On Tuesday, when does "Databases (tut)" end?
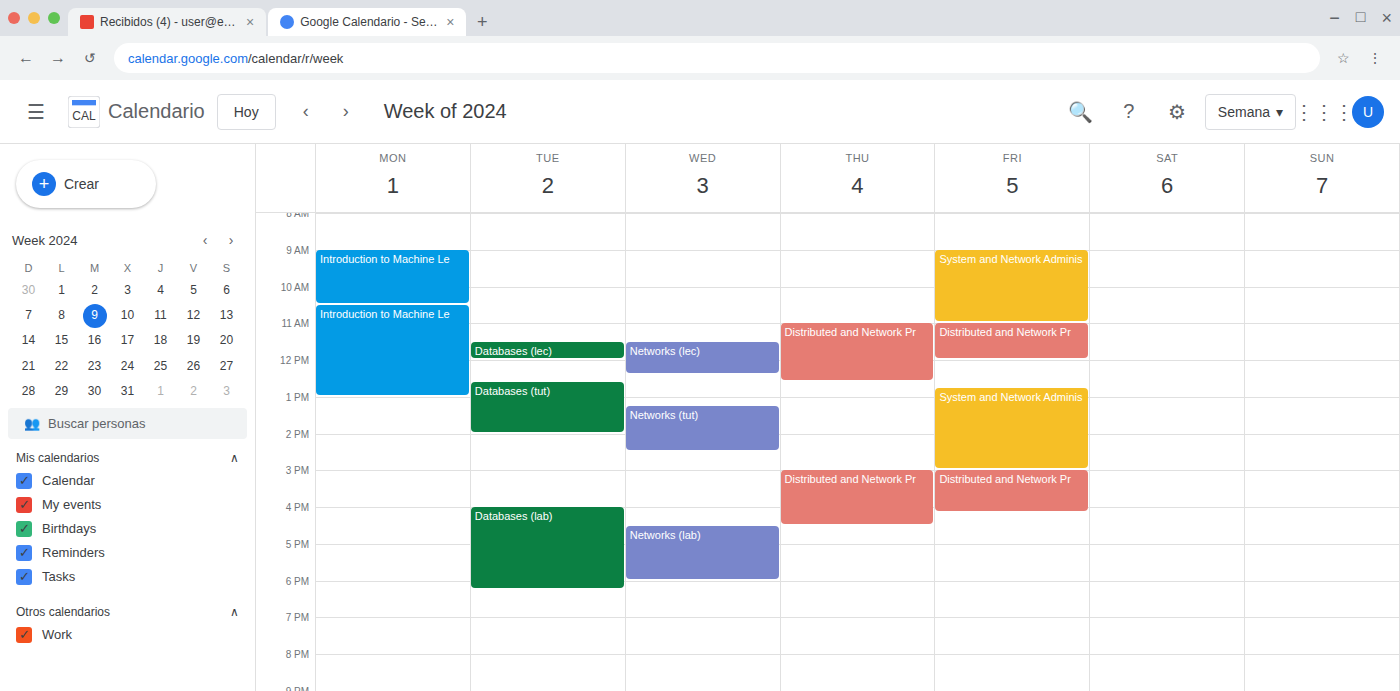
2:00 PM